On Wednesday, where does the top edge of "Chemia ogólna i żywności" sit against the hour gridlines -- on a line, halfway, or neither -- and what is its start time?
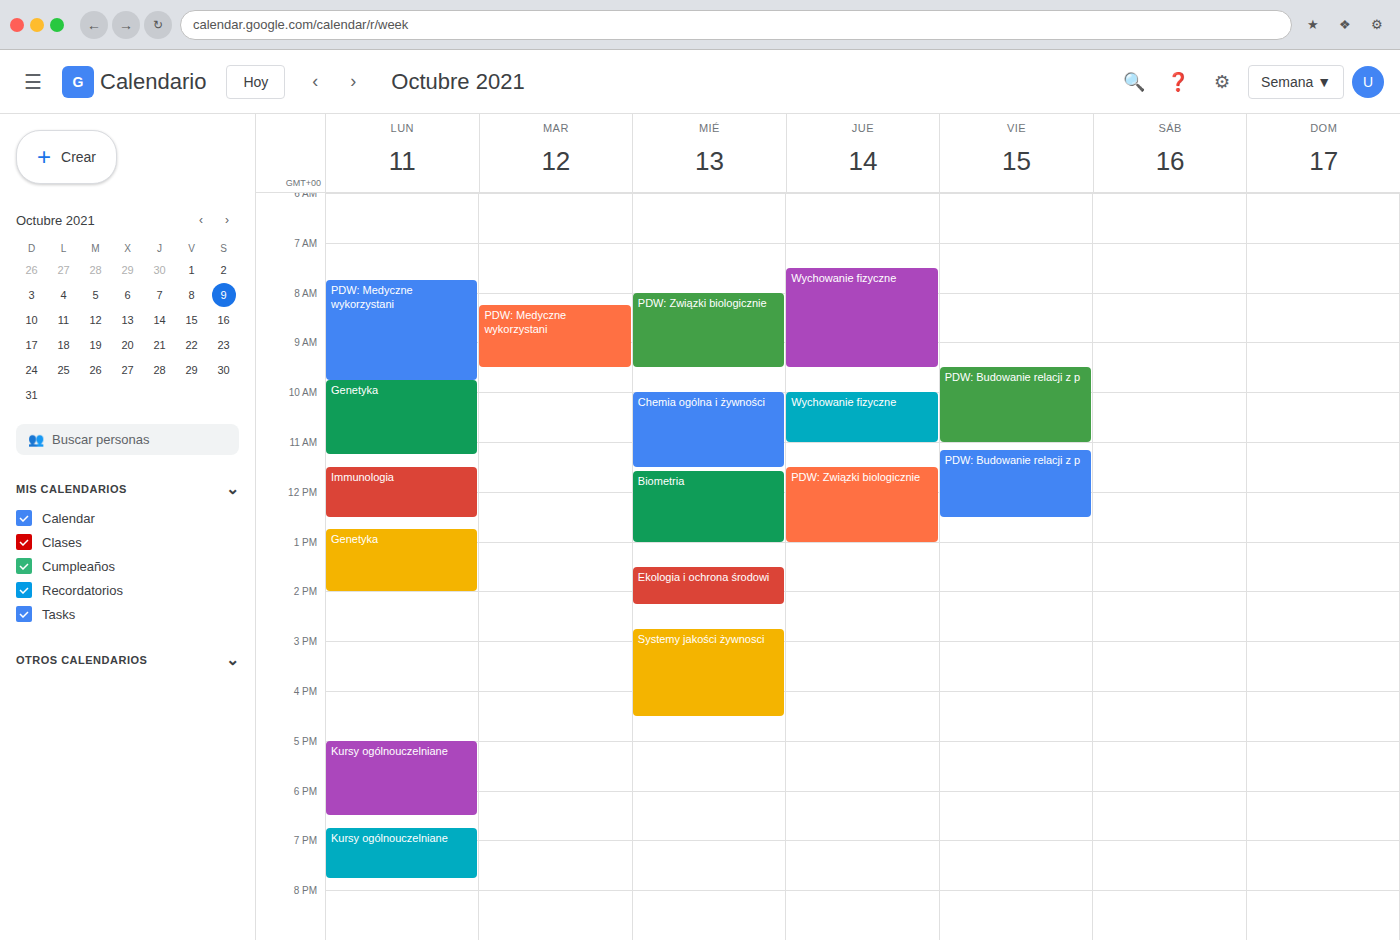
10:00 AM -- exactly on the 10 AM line.